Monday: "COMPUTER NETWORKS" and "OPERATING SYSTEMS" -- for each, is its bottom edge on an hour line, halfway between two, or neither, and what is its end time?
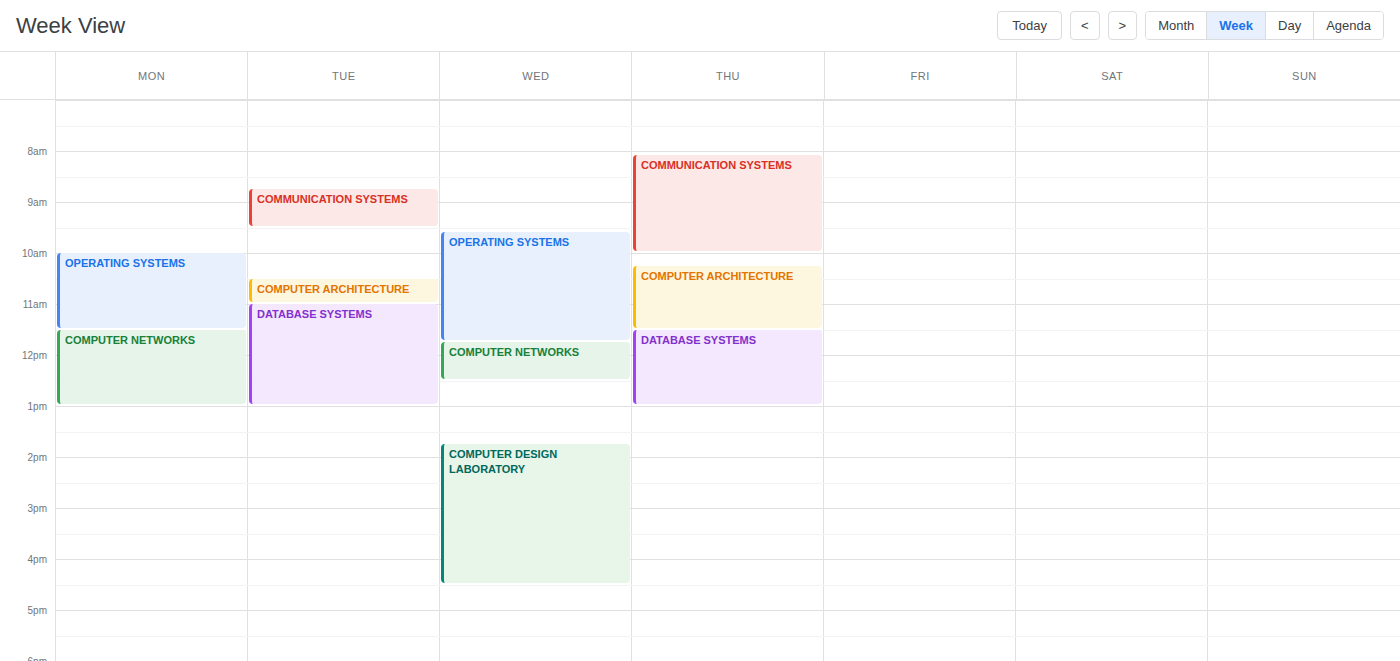
"COMPUTER NETWORKS": 1:00 PM, exactly on the 1 PM line. "OPERATING SYSTEMS": 11:30 AM, halfway between the 11 AM and 12 PM lines.